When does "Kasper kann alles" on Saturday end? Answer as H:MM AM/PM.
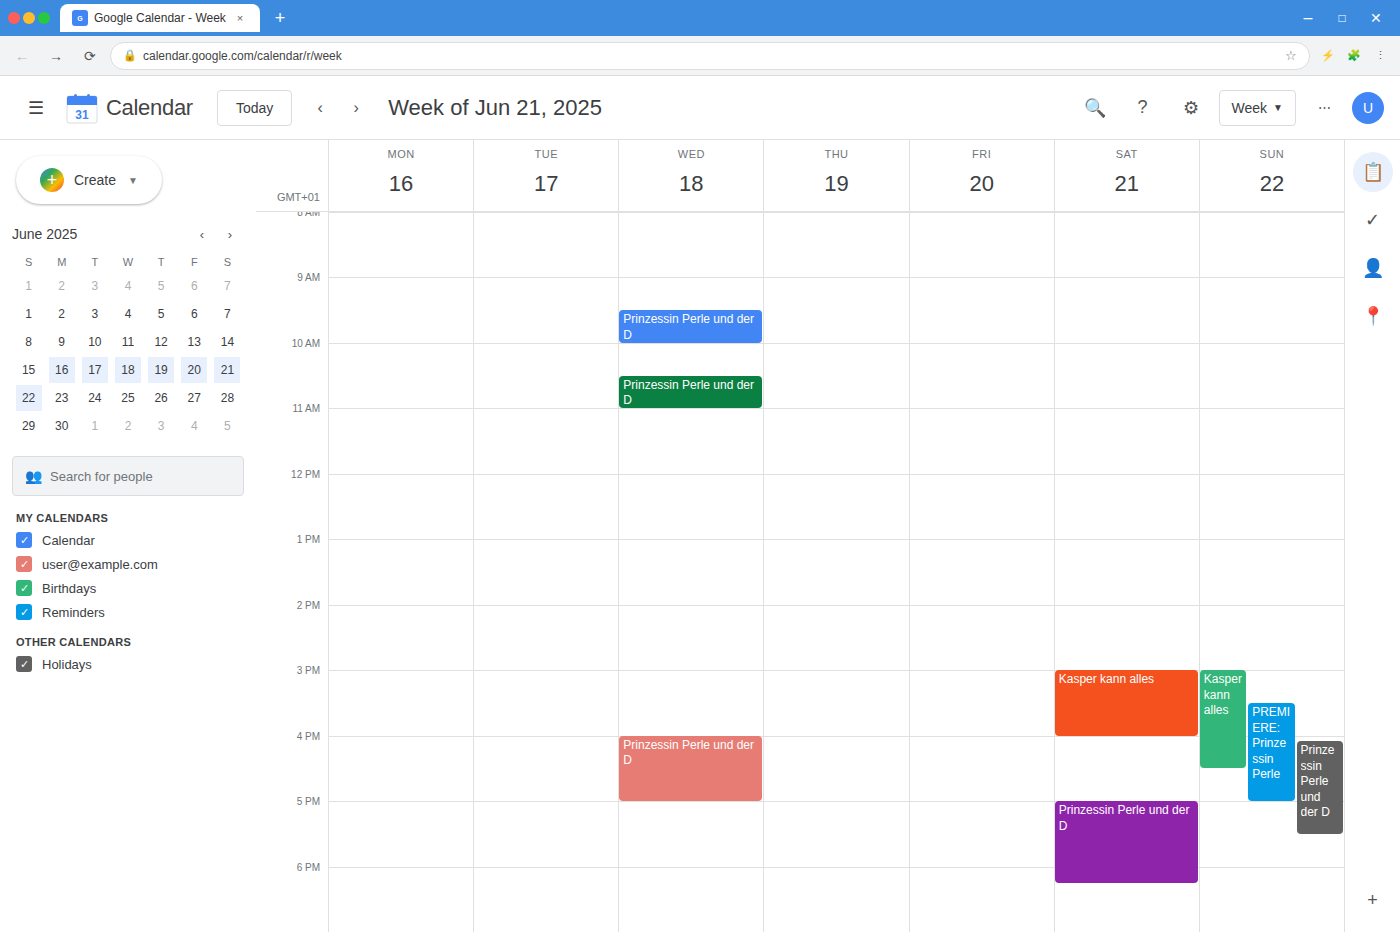
4:00 PM